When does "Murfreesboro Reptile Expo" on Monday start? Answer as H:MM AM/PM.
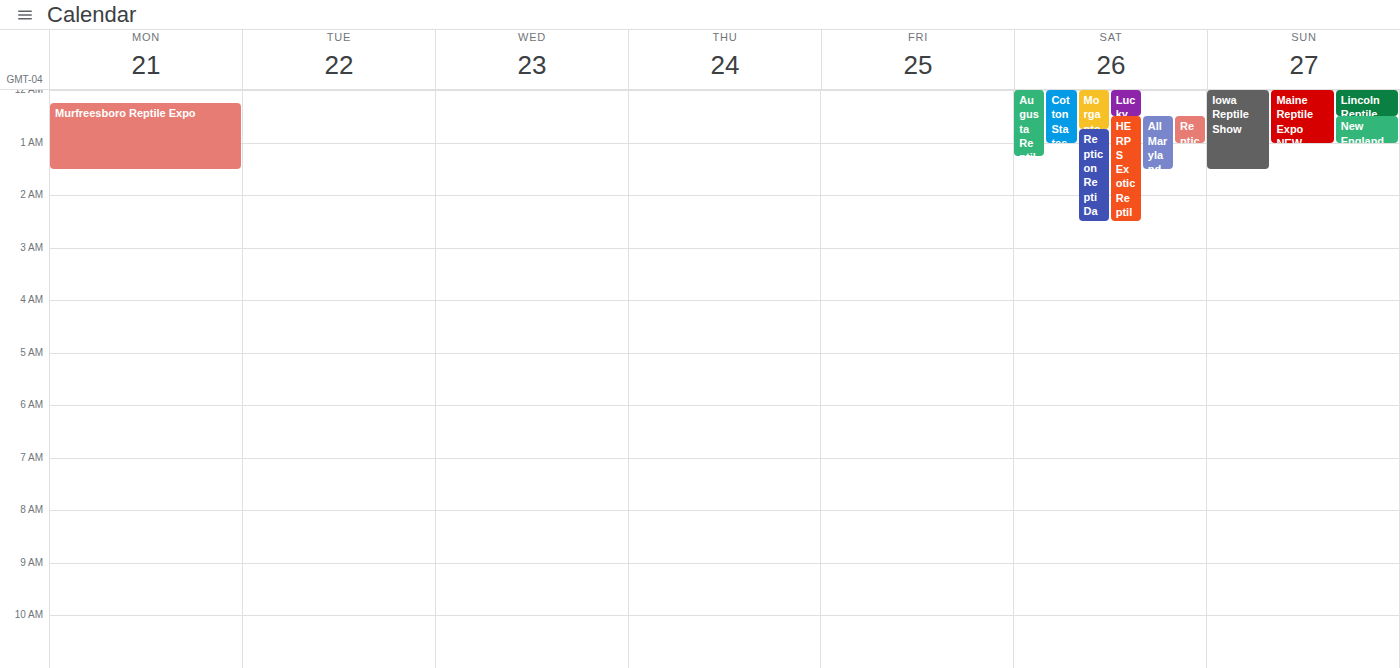
12:15 AM